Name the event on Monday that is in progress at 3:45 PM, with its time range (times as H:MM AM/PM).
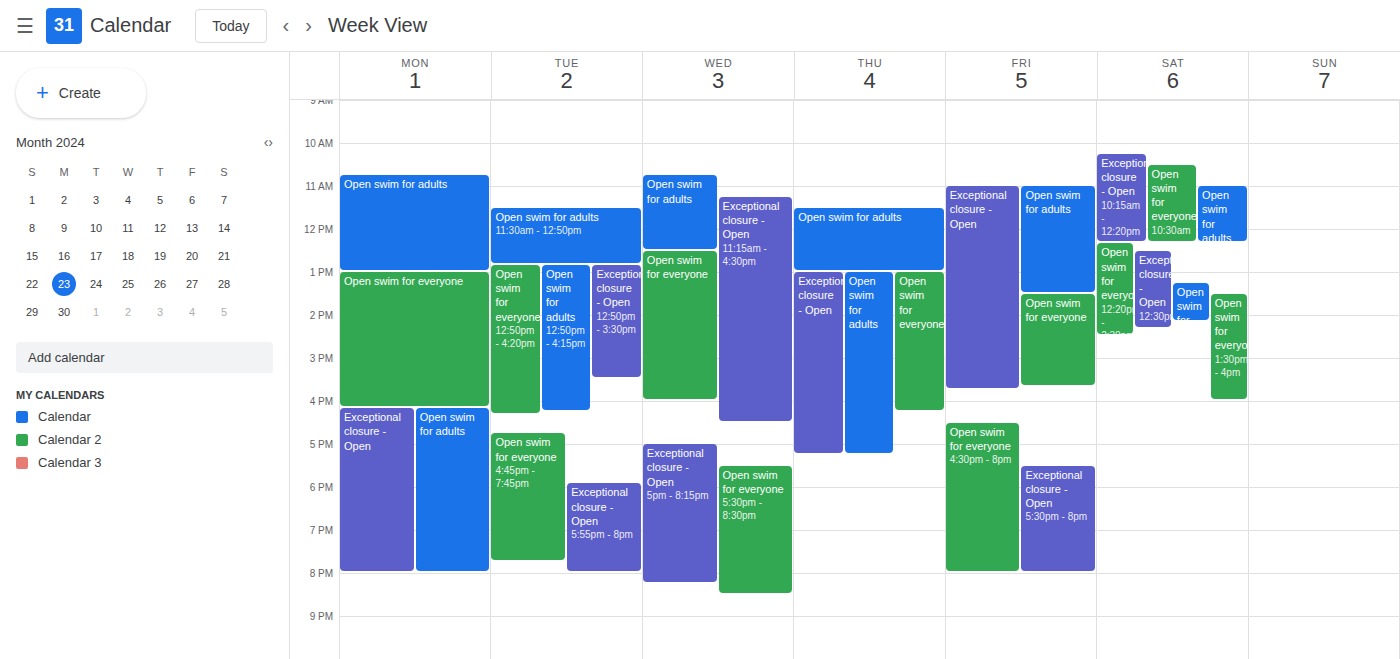
"Open swim for everyone", 1:00 PM to 4:10 PM